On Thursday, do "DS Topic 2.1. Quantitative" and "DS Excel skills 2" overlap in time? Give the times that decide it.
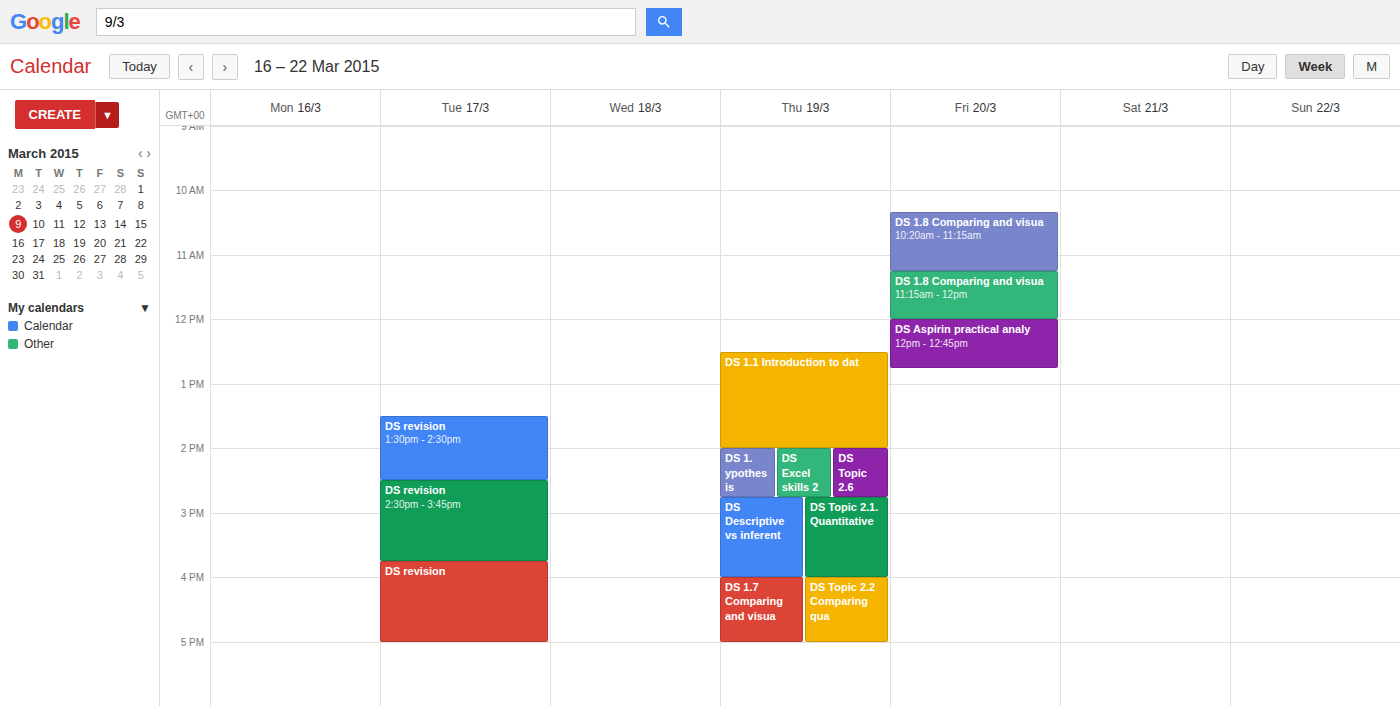
"DS Excel skills 2" ends at 2:45 PM, exactly when "DS Topic 2.1. Quantitative" starts -- they touch but do not overlap.